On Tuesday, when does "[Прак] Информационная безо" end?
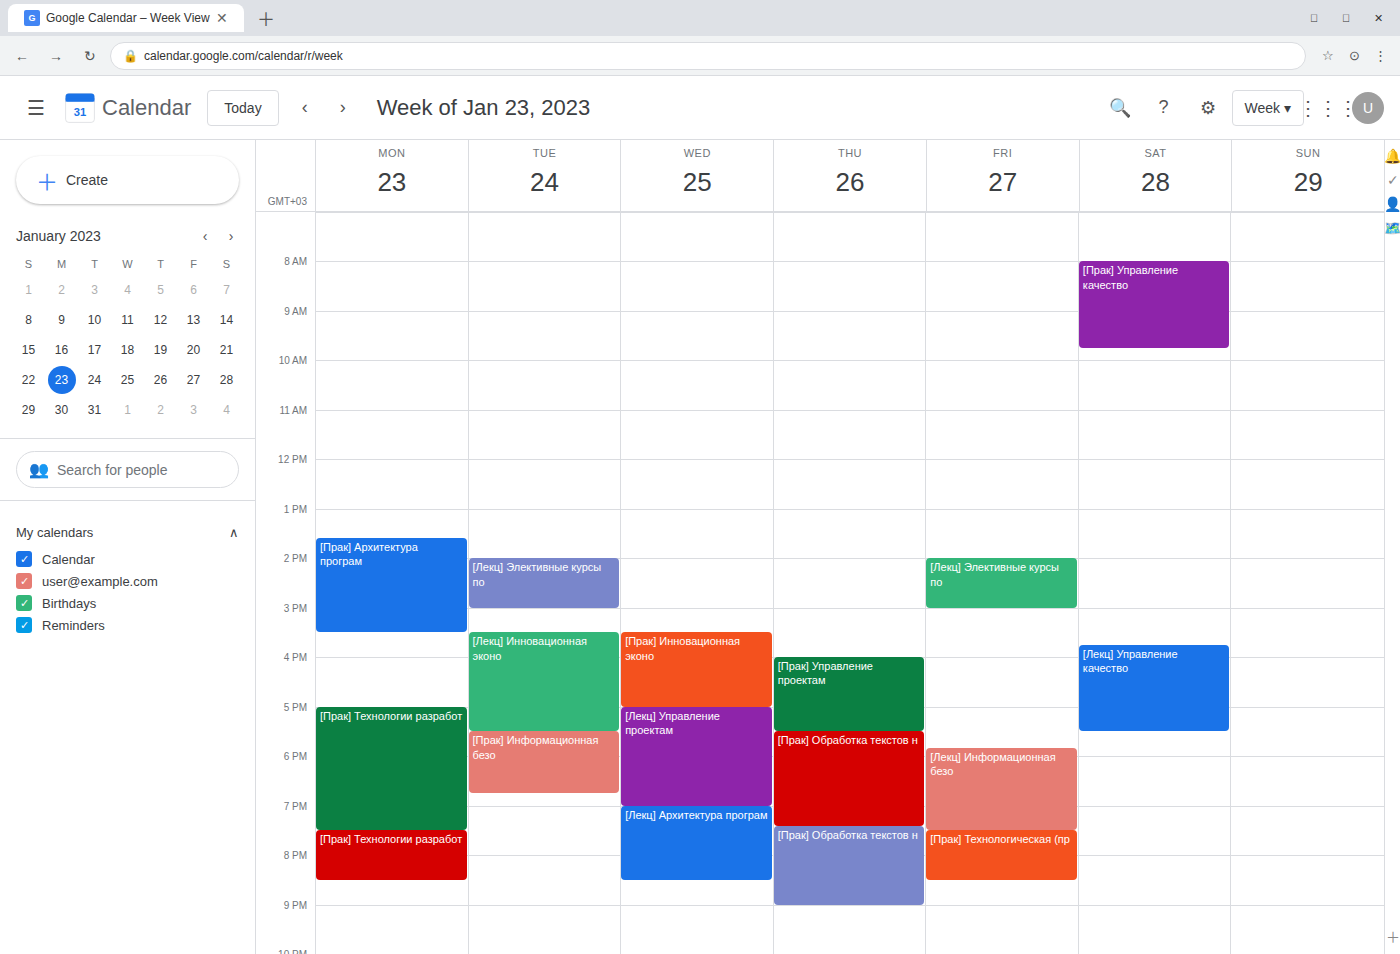
18:45